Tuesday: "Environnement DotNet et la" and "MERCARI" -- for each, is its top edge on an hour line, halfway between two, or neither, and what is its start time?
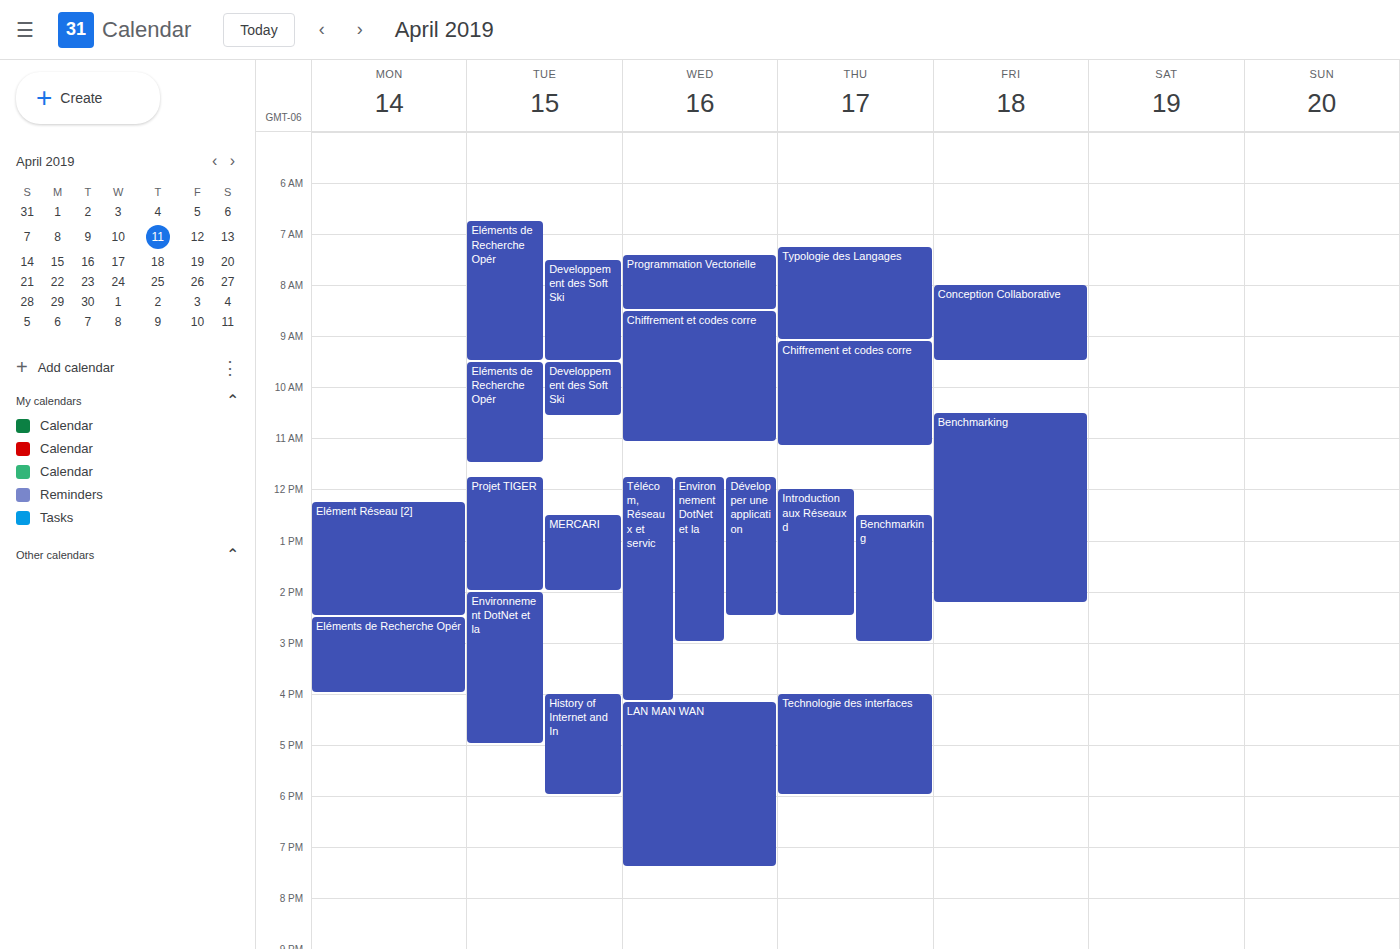
"Environnement DotNet et la": 14:00, exactly on the 14:00 line. "MERCARI": 12:30, halfway between the 12:00 and 13:00 lines.